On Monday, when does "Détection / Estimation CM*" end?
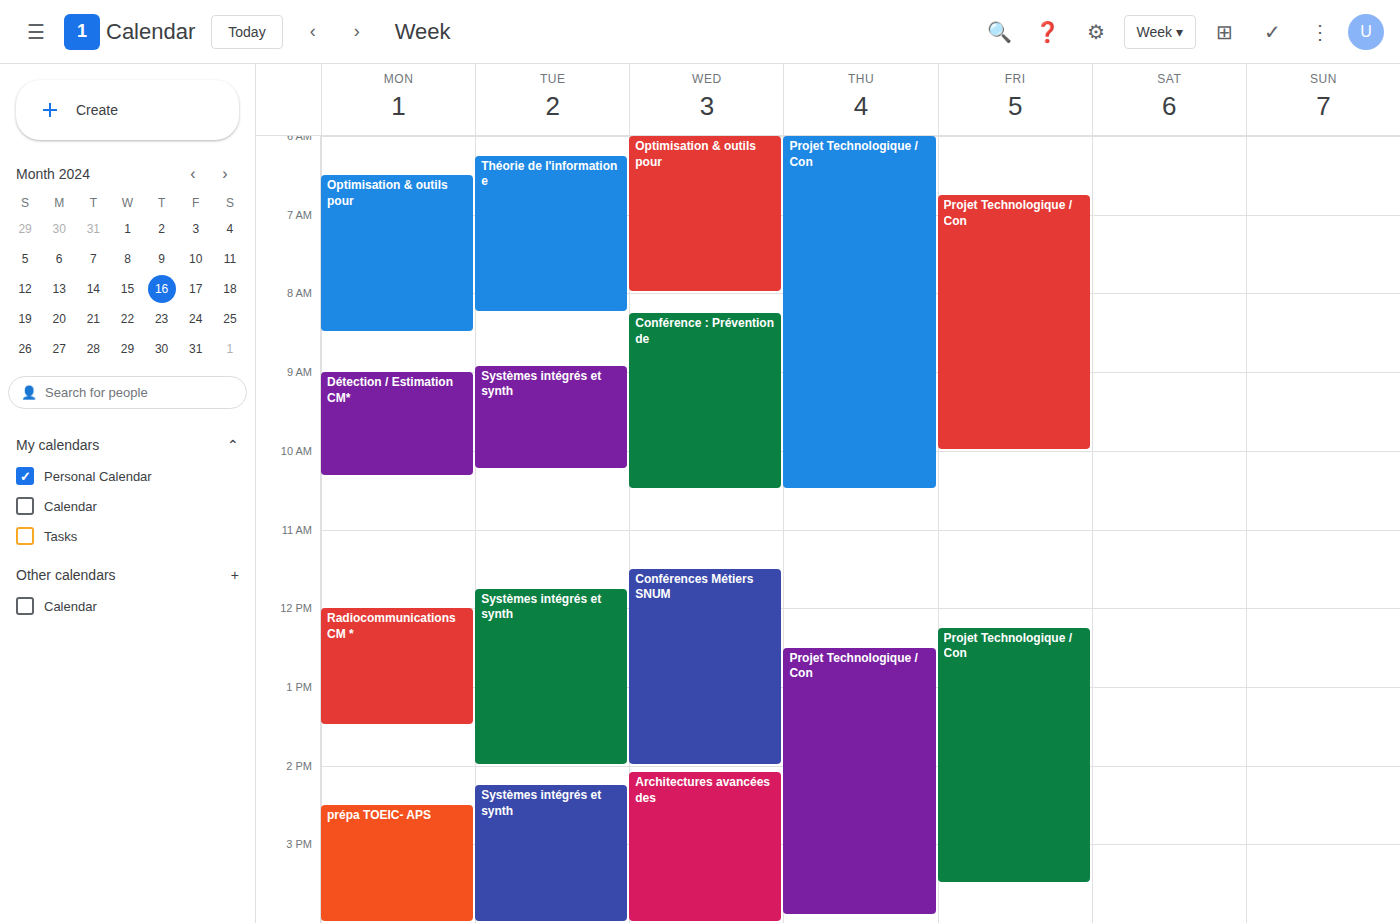
10:20 AM